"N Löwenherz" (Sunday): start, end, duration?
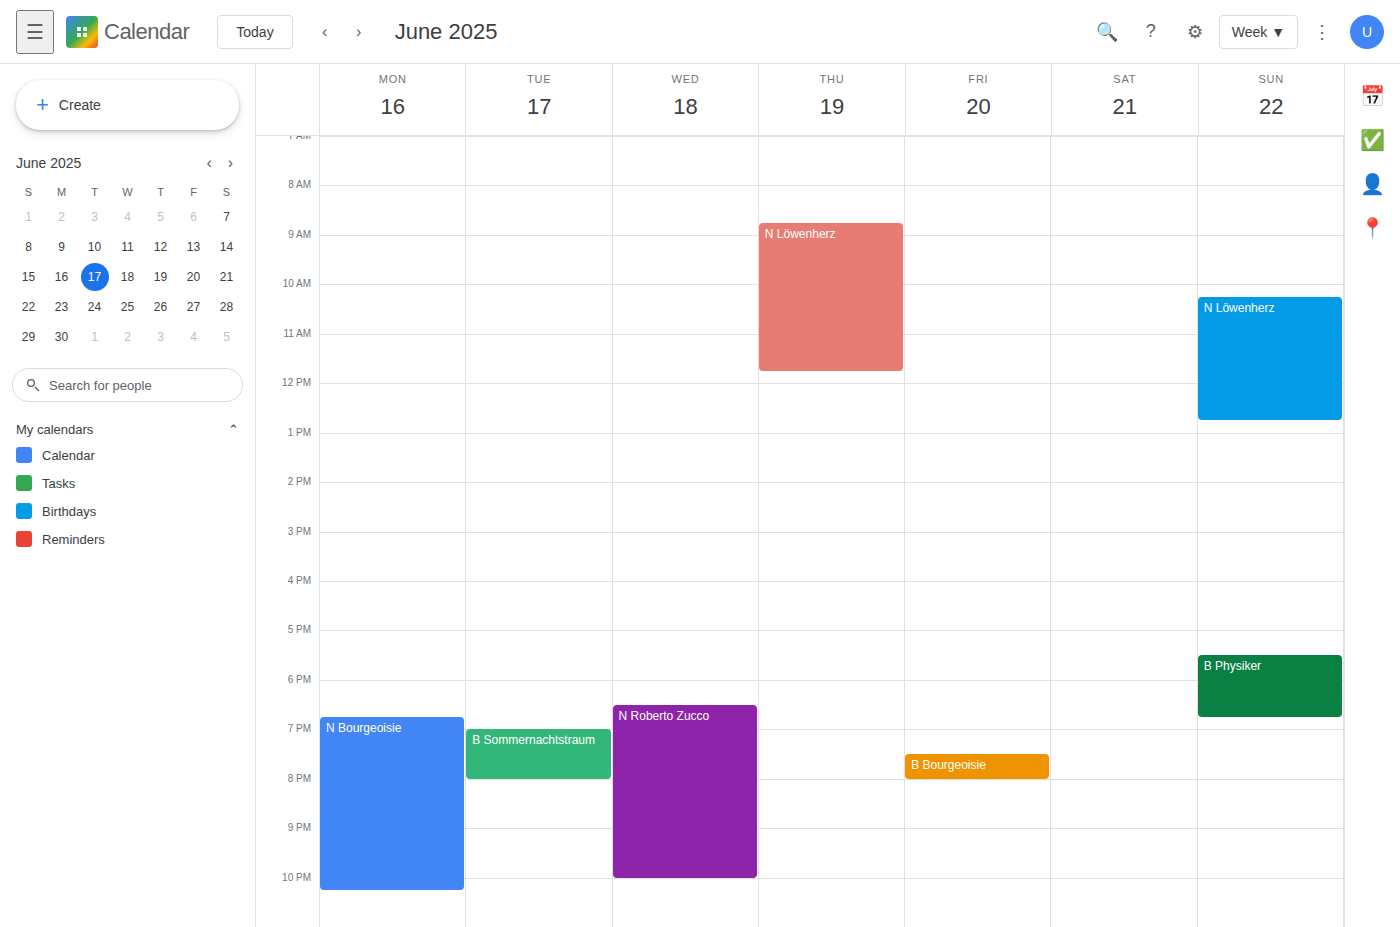
10:15 AM to 12:45 PM, 2 hours 30 minutes